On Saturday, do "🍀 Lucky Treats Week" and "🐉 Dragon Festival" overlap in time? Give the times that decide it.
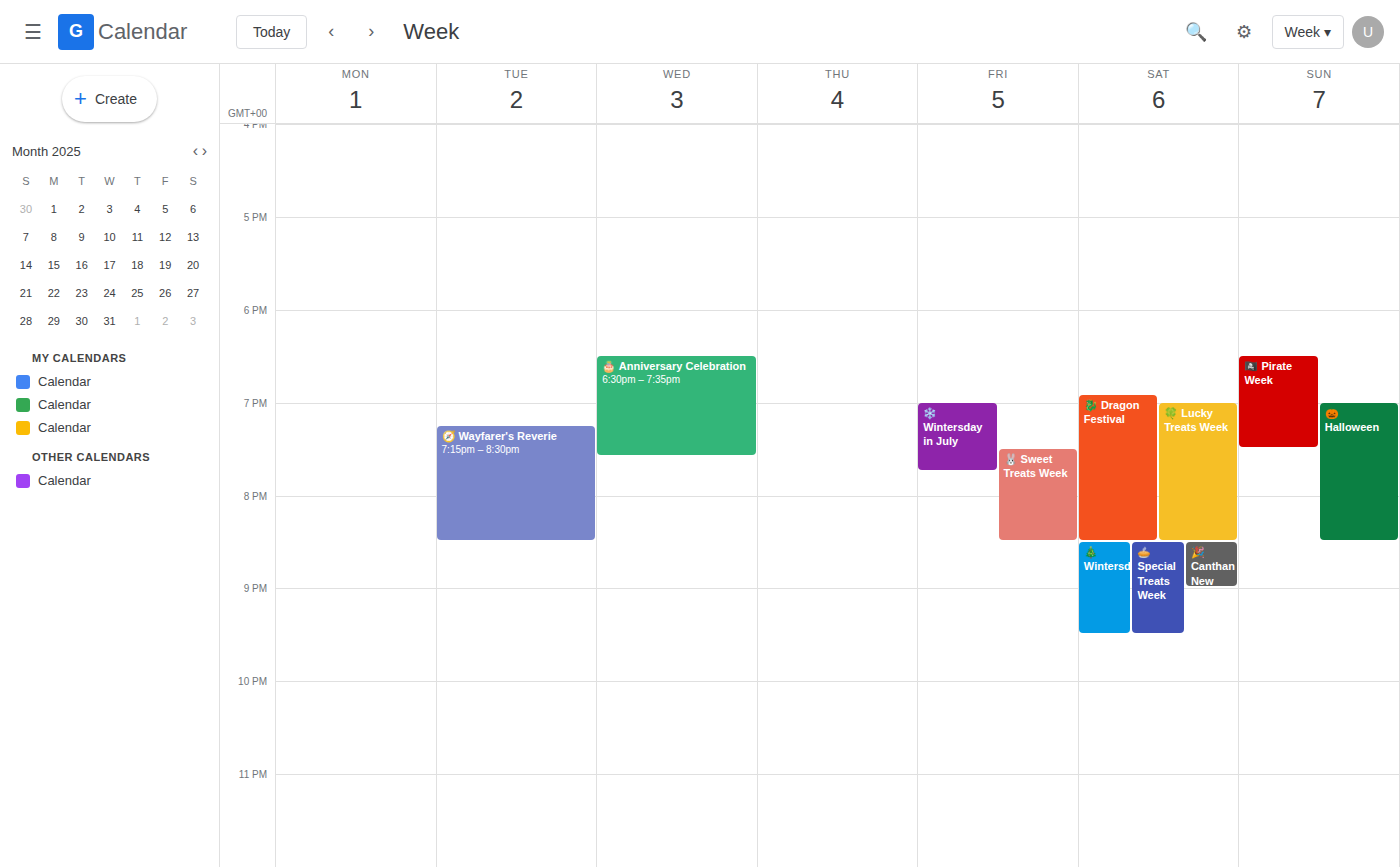
"🍀 Lucky Treats Week" runs 7:00 PM to 8:30 PM, inside "🐉 Dragon Festival" -- they overlap.